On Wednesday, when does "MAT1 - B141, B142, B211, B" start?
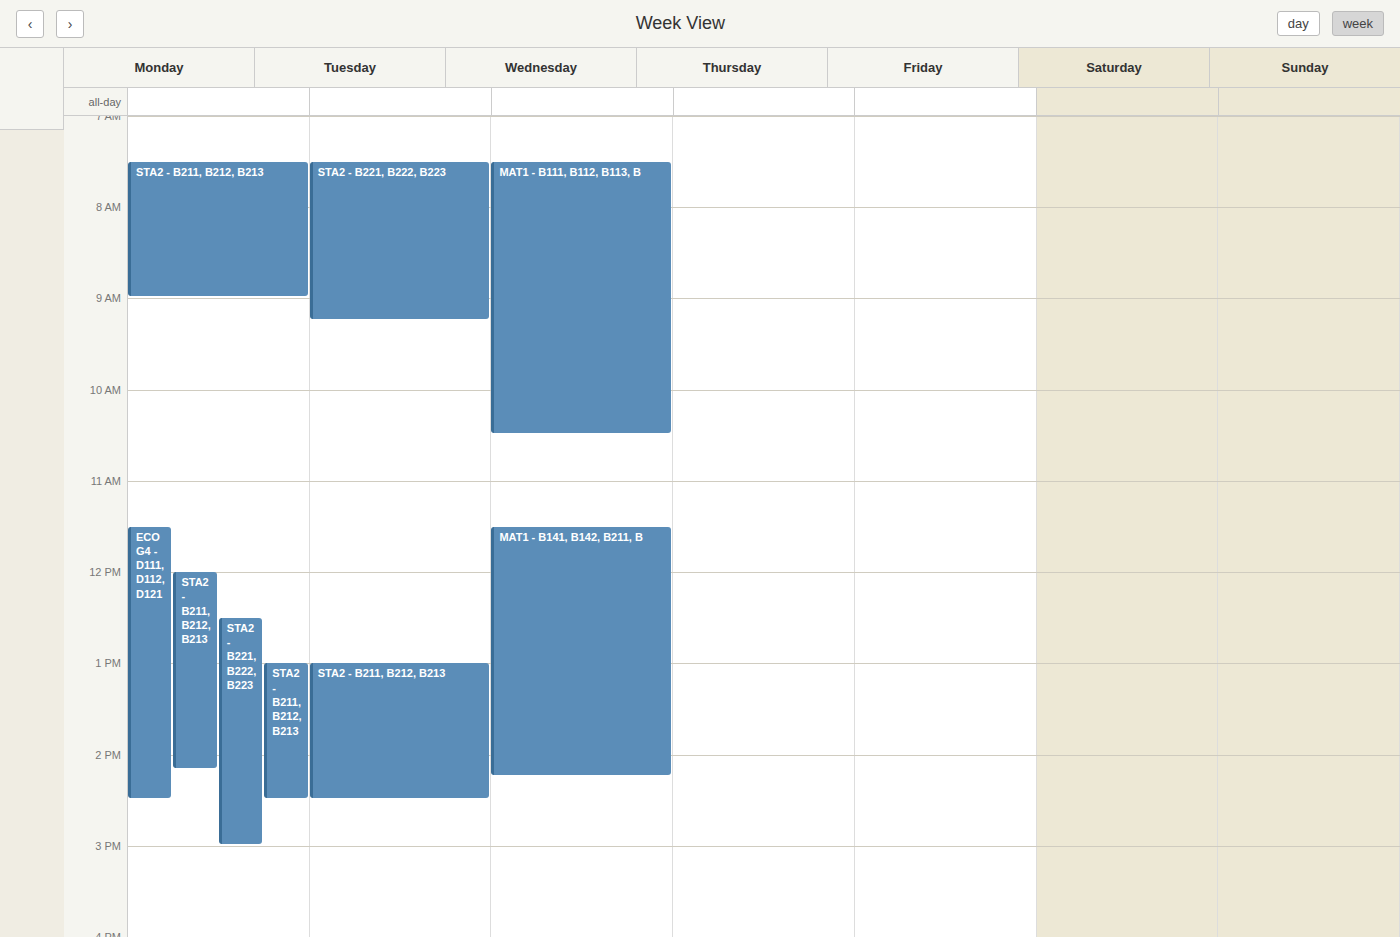
11:30 AM